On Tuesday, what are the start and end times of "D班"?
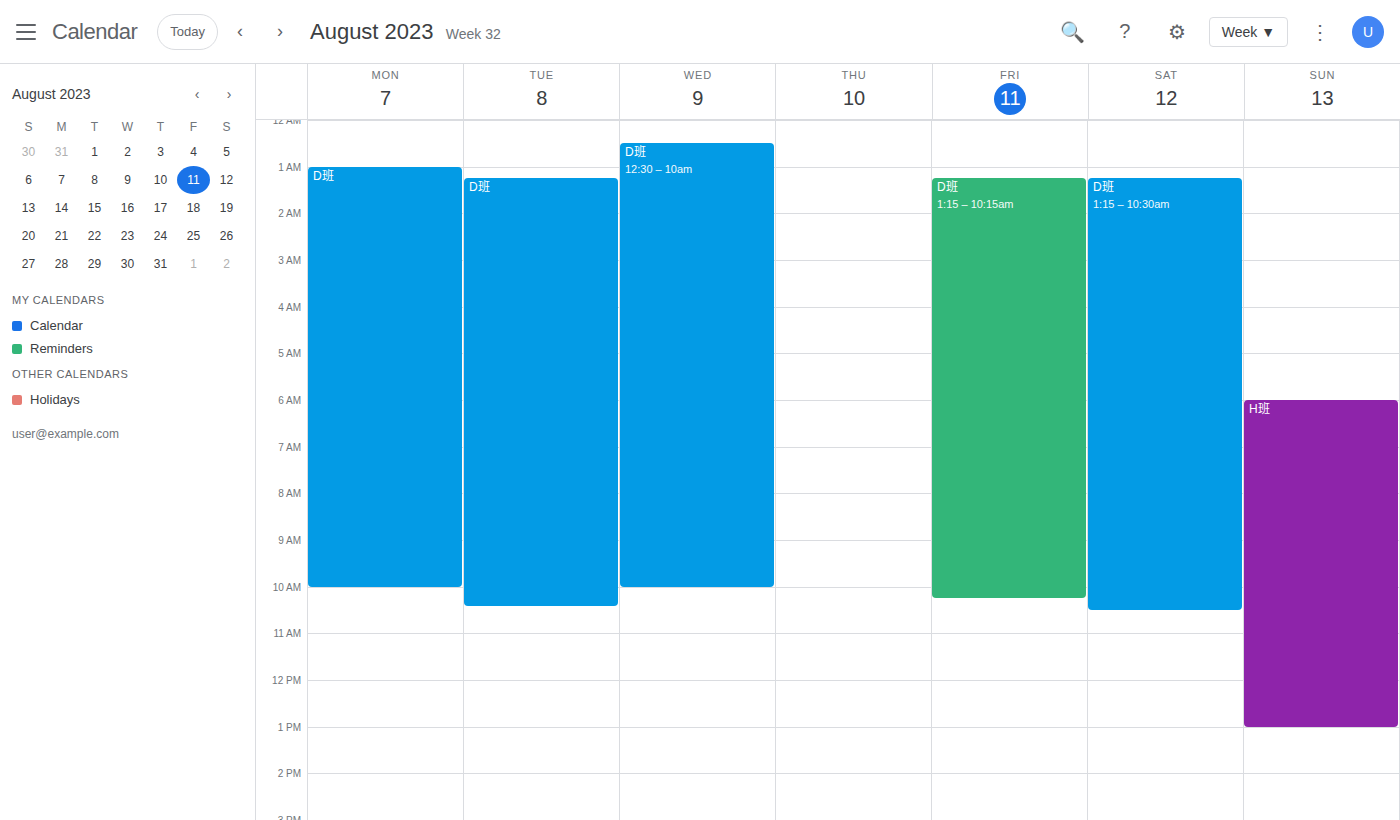
1:15 AM to 10:25 AM